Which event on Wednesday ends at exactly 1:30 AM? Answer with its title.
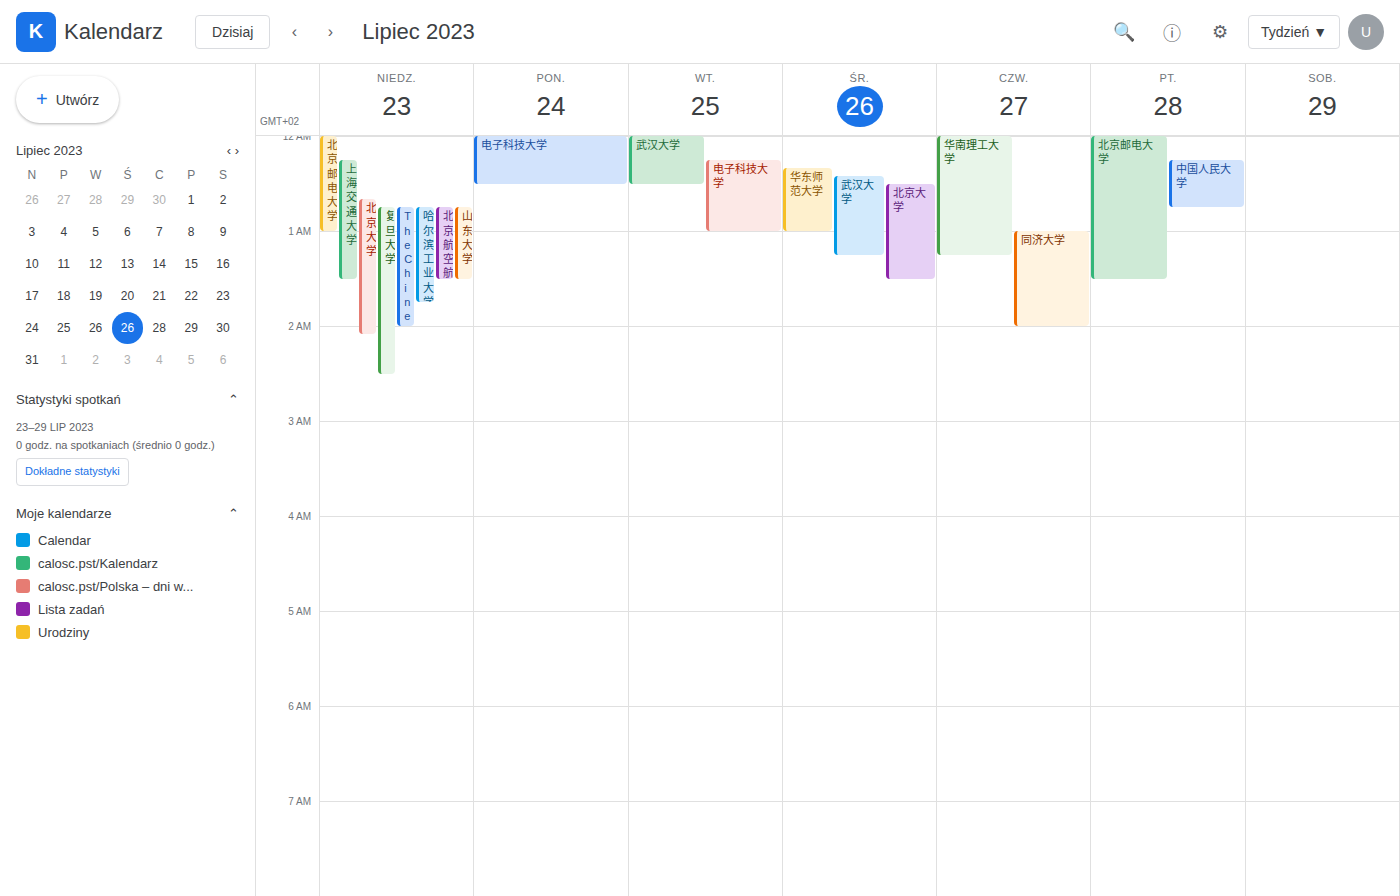
"北京大学"